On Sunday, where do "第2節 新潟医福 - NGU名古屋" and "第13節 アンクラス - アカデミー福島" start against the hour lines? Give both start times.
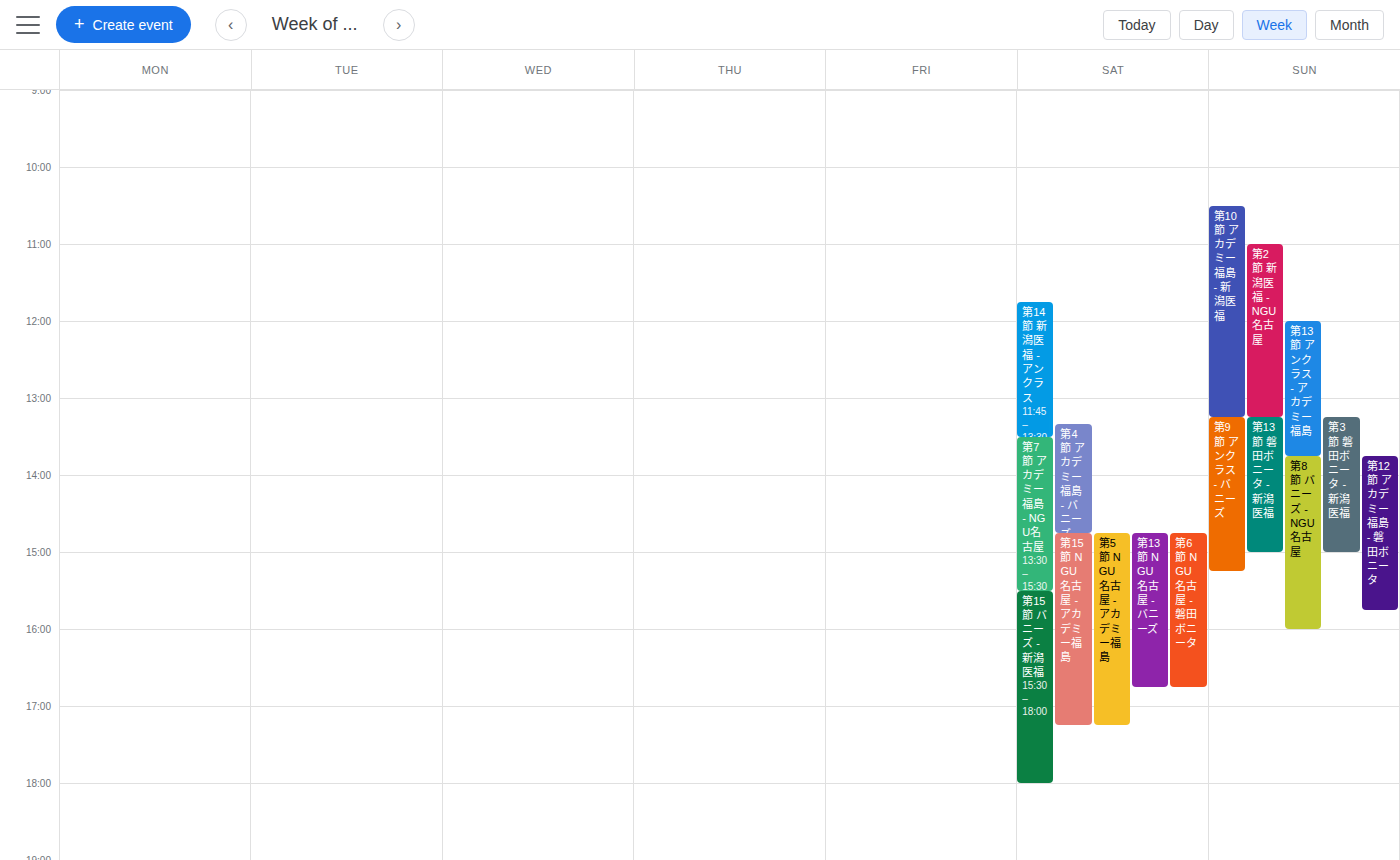
"第2節 新潟医福 - NGU名古屋": 11:00 AM, exactly on the 11 AM line. "第13節 アンクラス - アカデミー福島": 12:00 PM, exactly on the 12 PM line.